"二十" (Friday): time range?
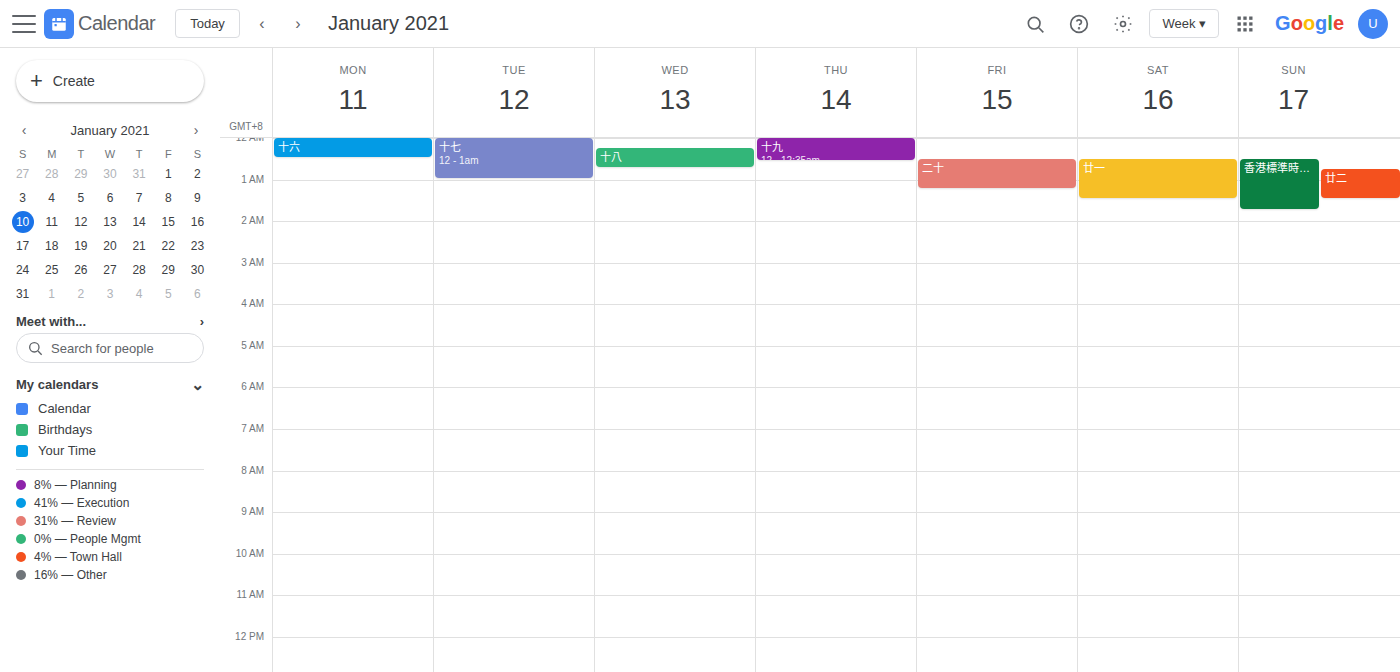
12:30 AM to 1:15 AM